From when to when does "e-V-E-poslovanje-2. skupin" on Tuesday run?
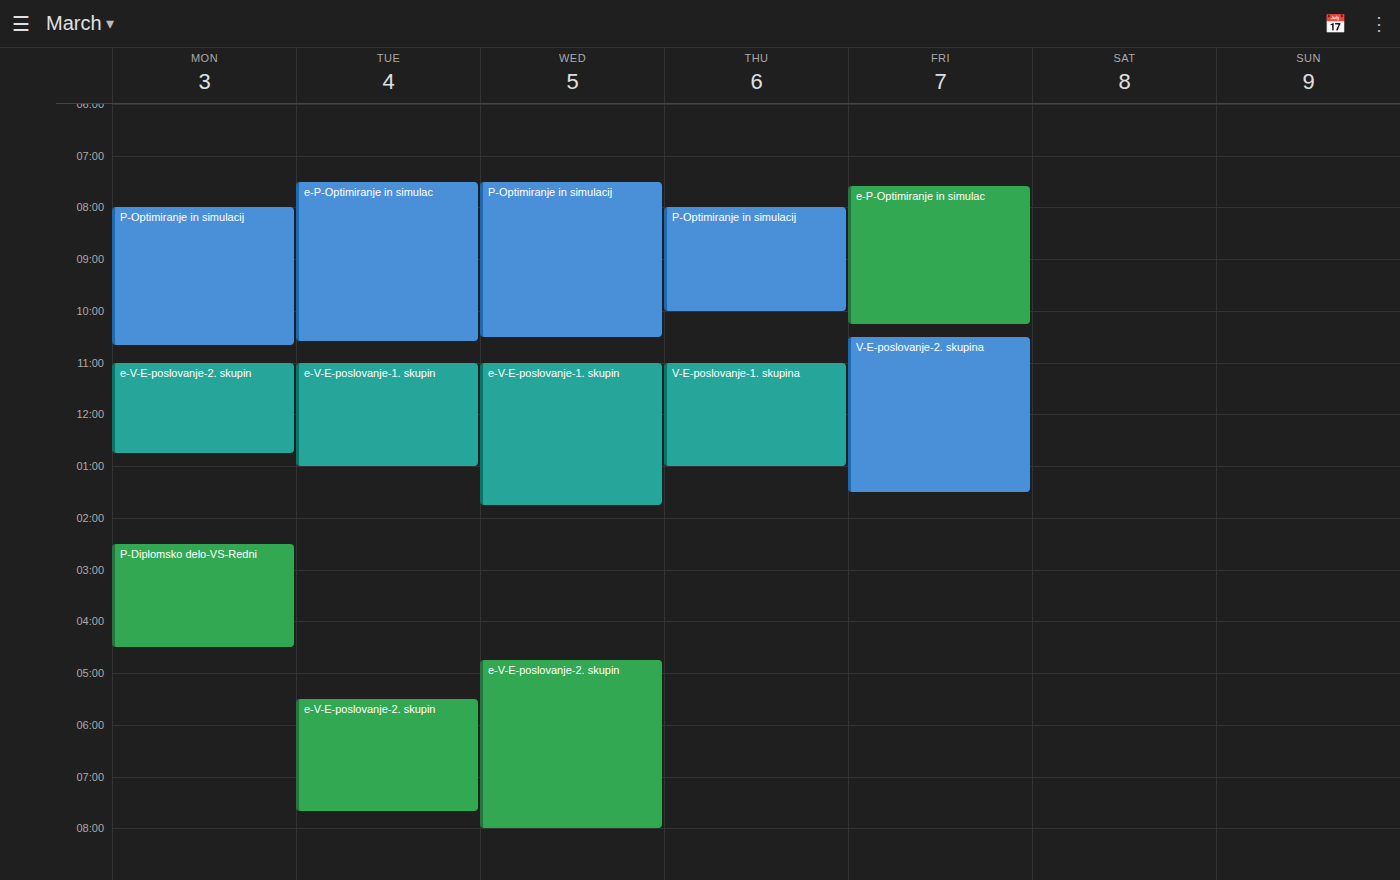
17:30 to 19:40